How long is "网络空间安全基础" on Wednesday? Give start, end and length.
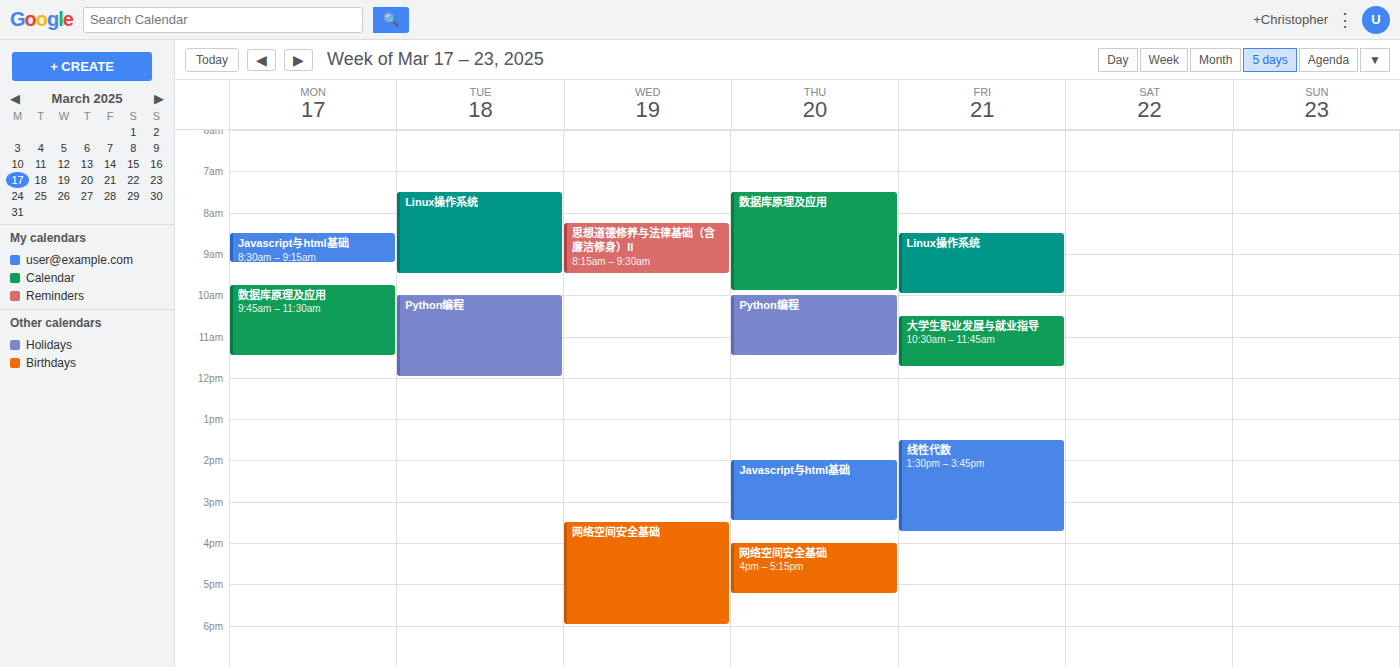
3:30 PM to 6:00 PM, 2 hours 30 minutes